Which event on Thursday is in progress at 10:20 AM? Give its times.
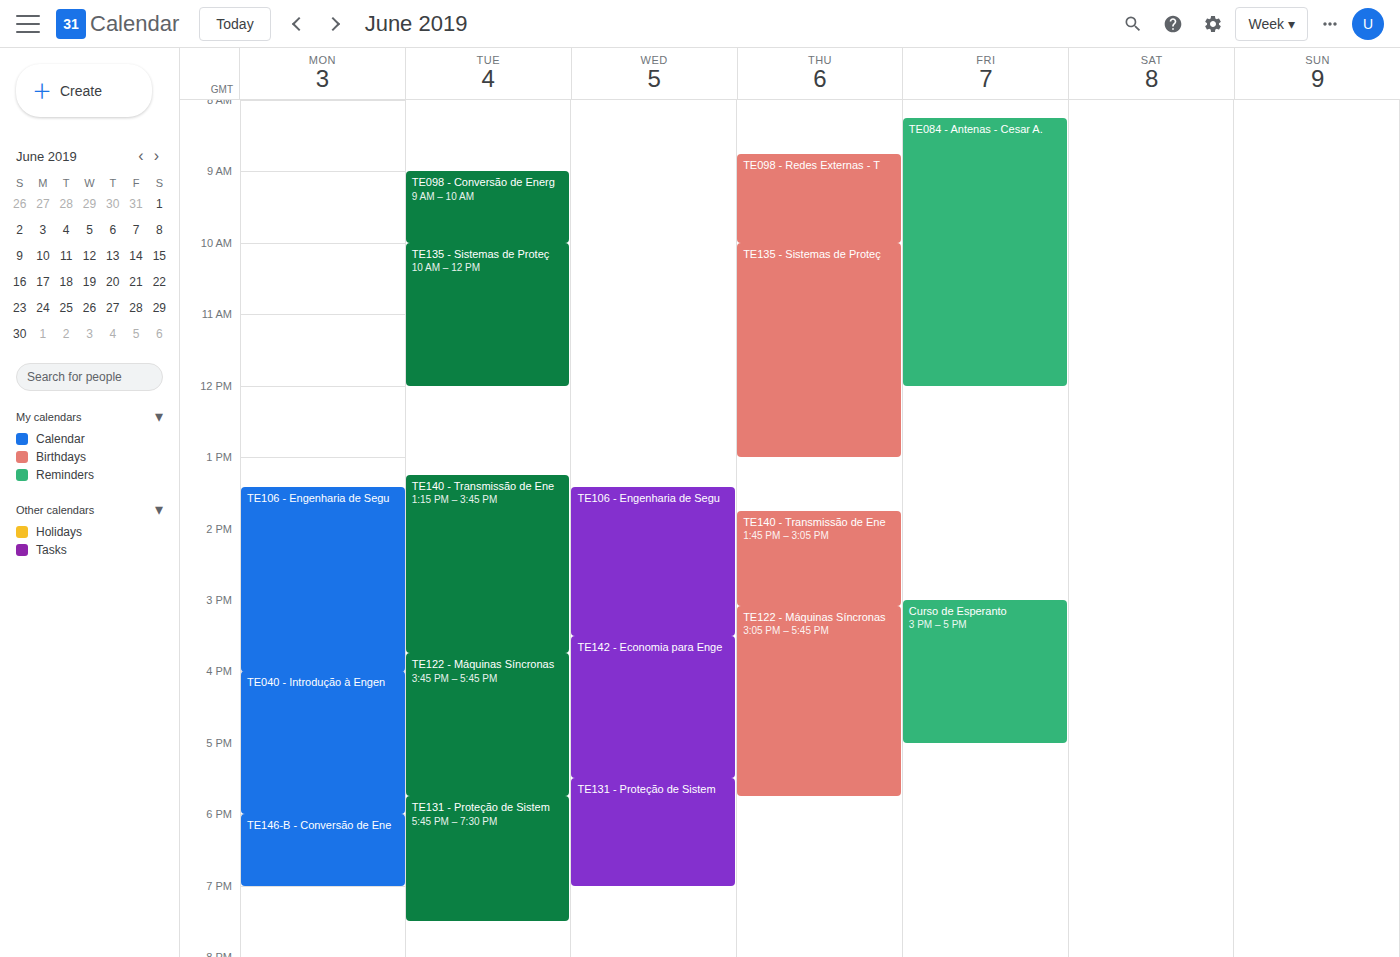
"TE135 - Sistemas de Proteç", 10:00 AM to 1:00 PM